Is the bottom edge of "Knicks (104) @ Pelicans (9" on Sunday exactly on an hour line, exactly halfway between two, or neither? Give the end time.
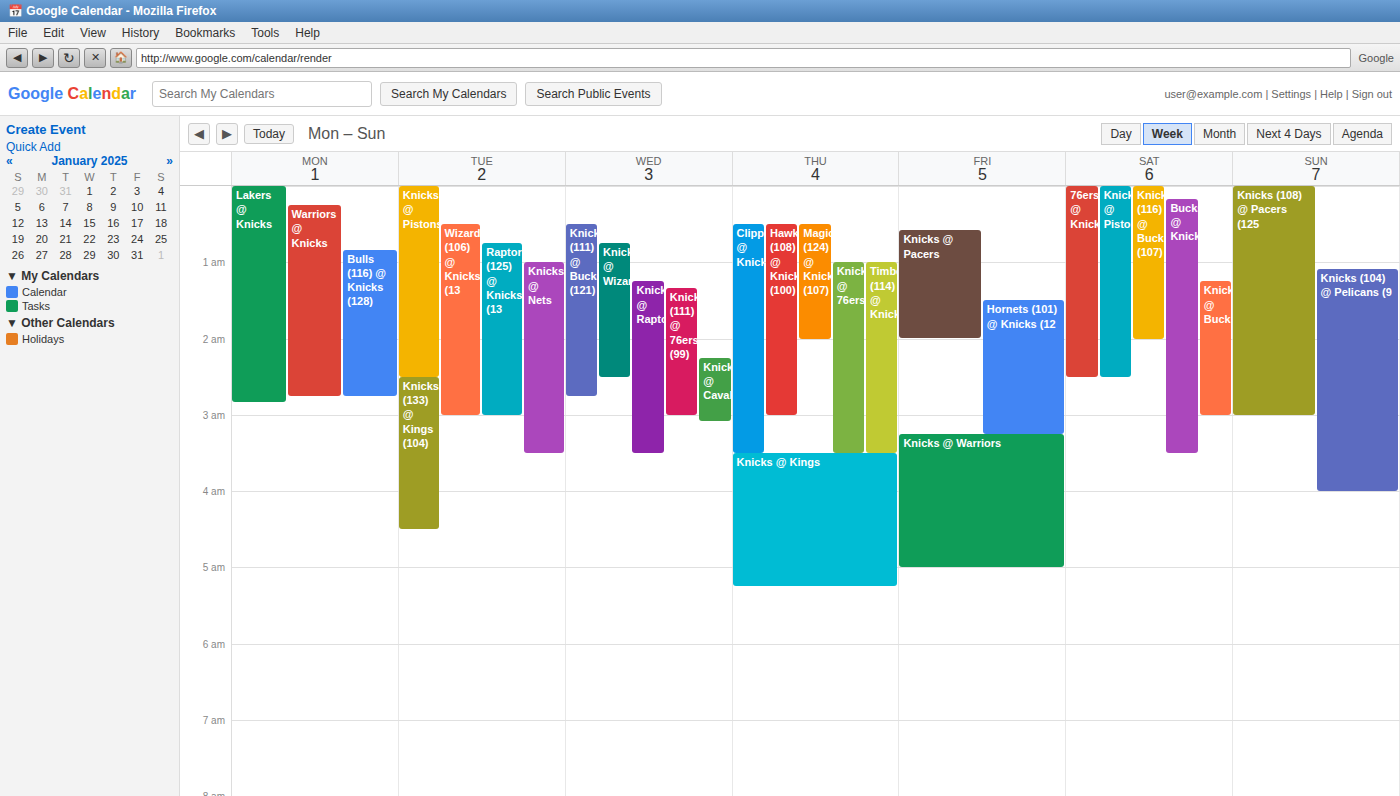
4:00 AM -- exactly on the 4 AM line.